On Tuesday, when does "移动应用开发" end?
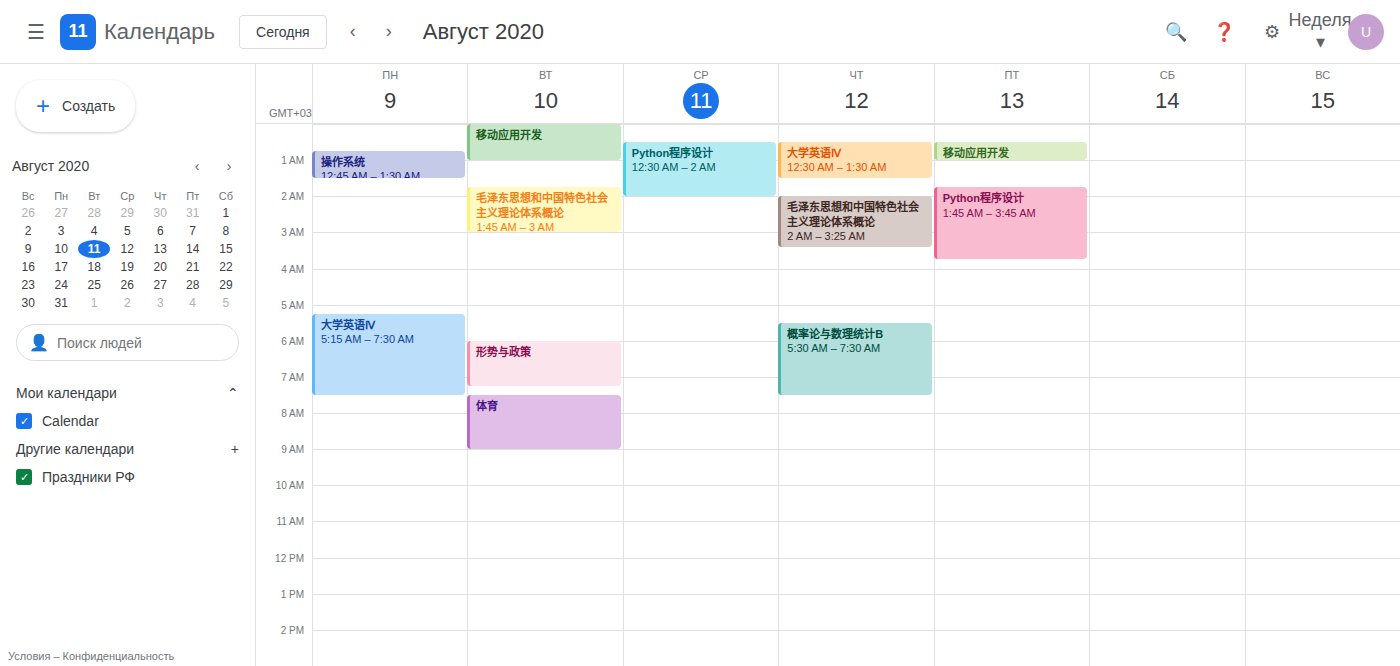
1:00 AM